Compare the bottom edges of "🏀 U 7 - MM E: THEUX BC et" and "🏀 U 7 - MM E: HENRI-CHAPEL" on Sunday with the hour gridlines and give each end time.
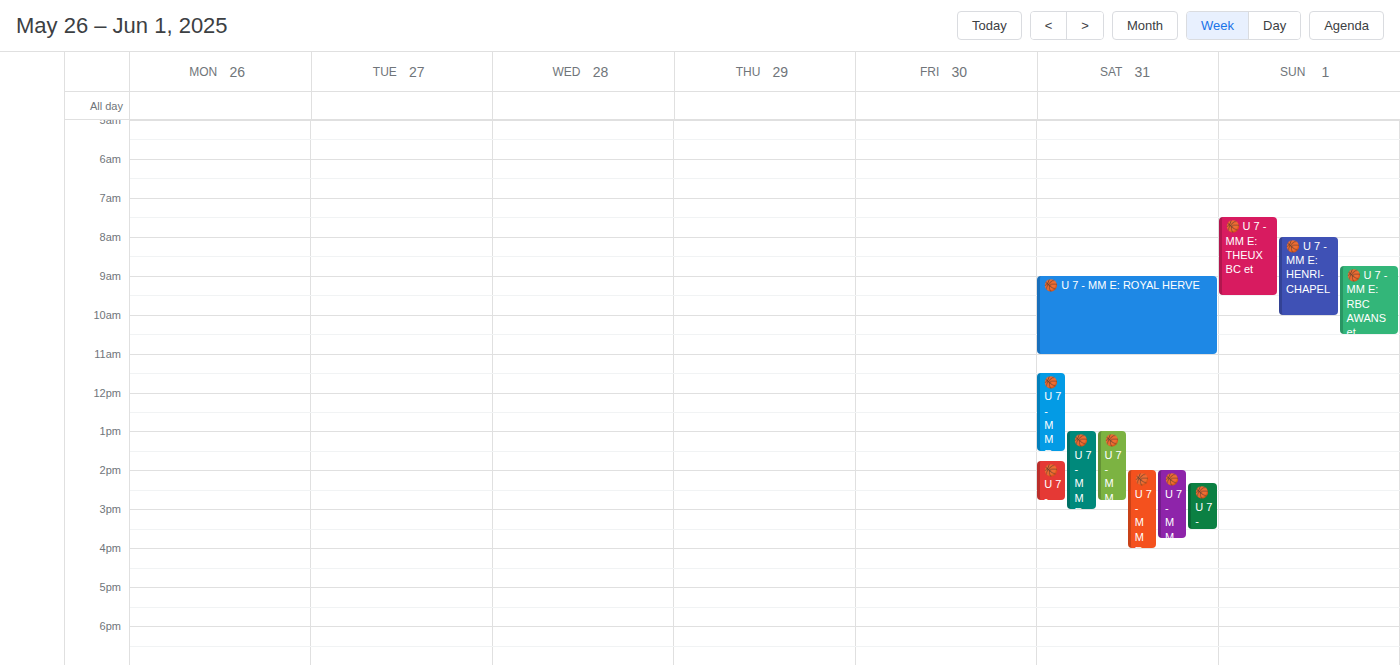
"🏀 U 7 - MM E: THEUX BC et": 9:30 AM, halfway between the 9 AM and 10 AM lines. "🏀 U 7 - MM E: HENRI-CHAPEL": 10:00 AM, exactly on the 10 AM line.